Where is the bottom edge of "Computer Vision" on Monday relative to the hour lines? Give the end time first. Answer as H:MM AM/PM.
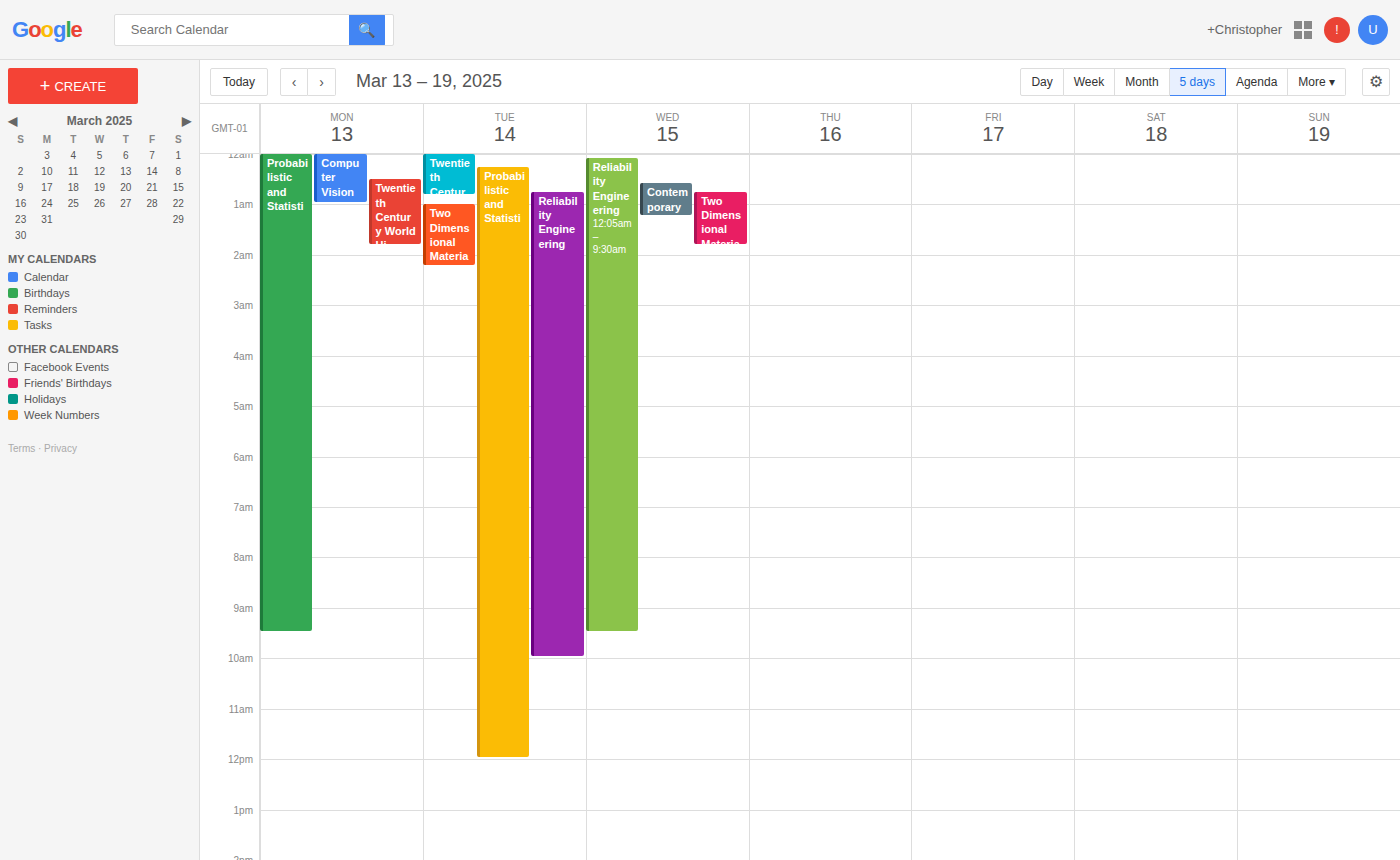
1:00 AM -- exactly on the 1 AM line.